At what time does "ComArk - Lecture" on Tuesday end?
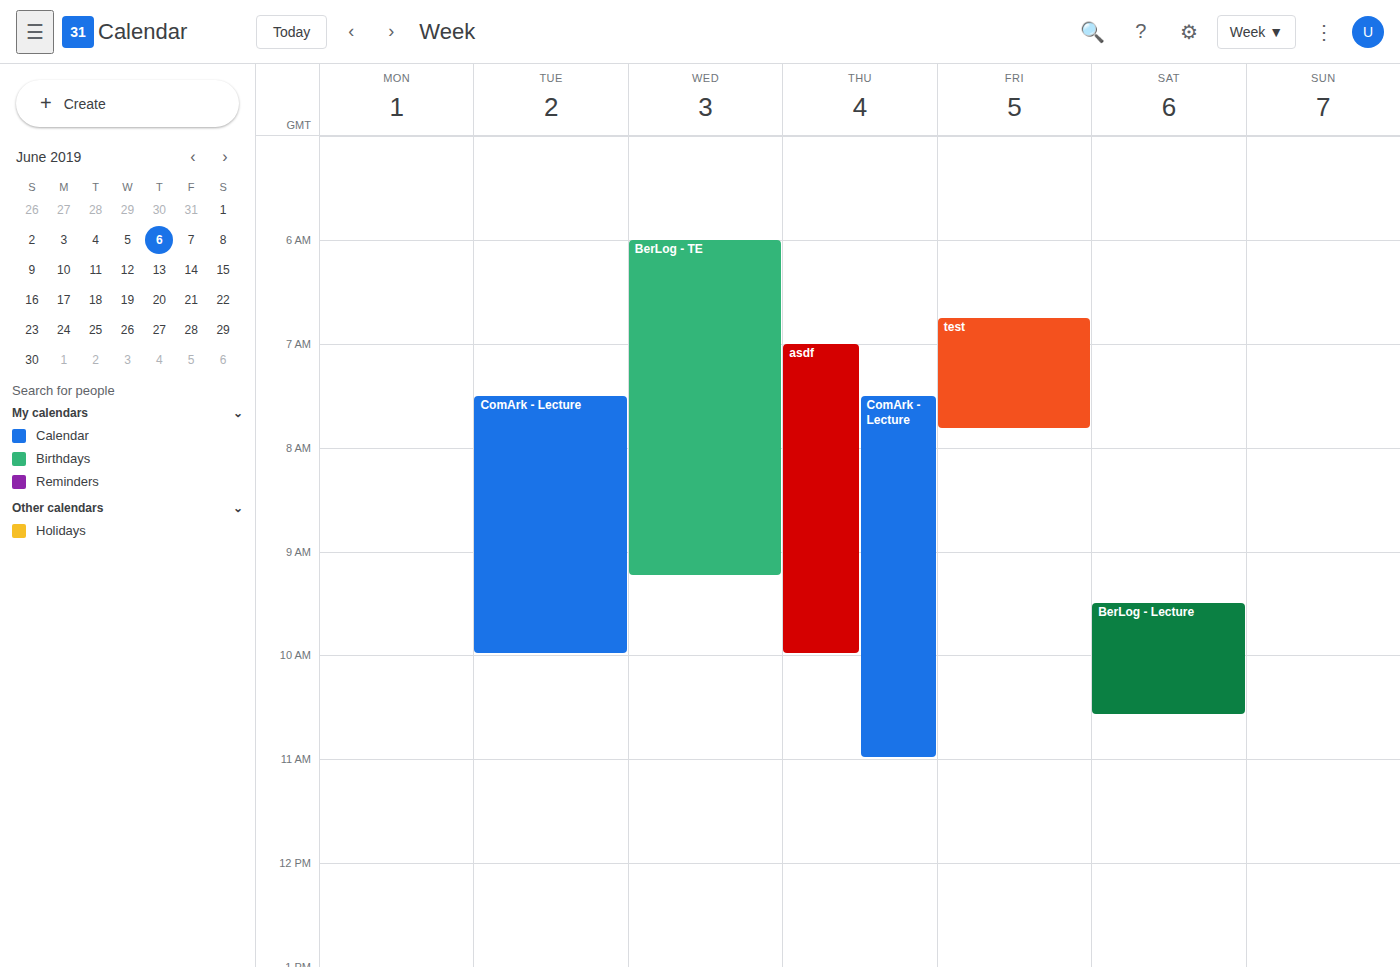
10:00 AM